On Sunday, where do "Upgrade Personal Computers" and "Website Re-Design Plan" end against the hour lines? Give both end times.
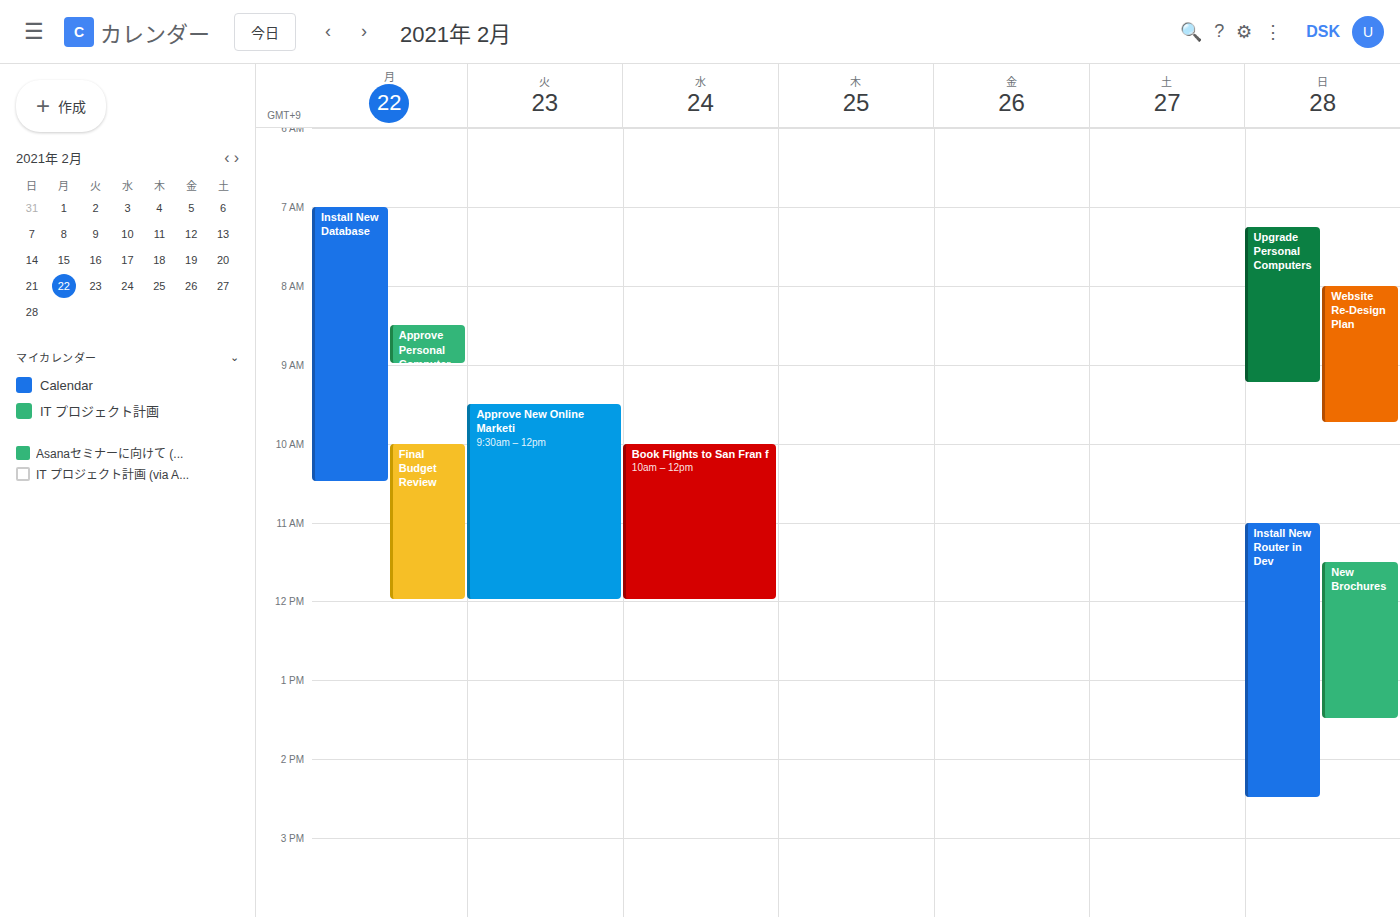
"Upgrade Personal Computers": 09:15, neither: a quarter of the way from the 09:00 line to the 10:00 line. "Website Re-Design Plan": 09:45, neither: three quarters of the way from the 09:00 line to the 10:00 line.